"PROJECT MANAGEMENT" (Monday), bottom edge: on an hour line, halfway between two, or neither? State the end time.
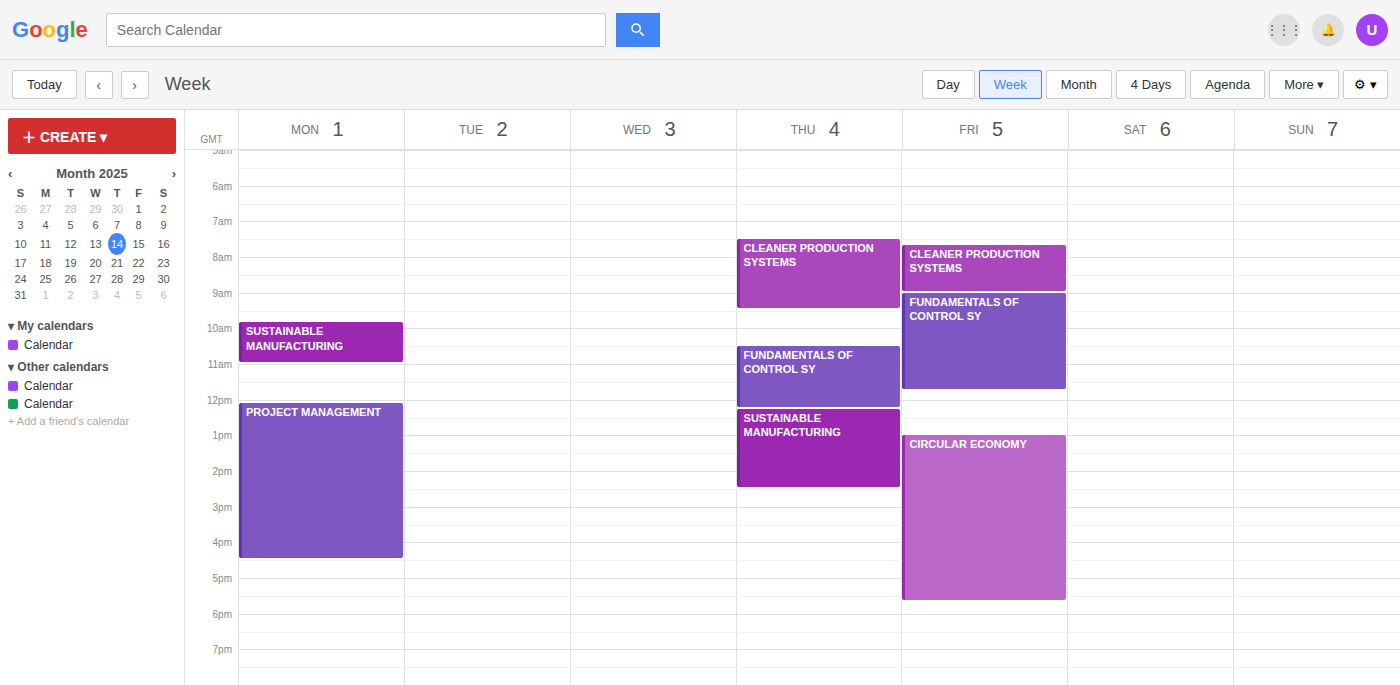
4:30 PM -- halfway between the 4 PM and 5 PM lines.